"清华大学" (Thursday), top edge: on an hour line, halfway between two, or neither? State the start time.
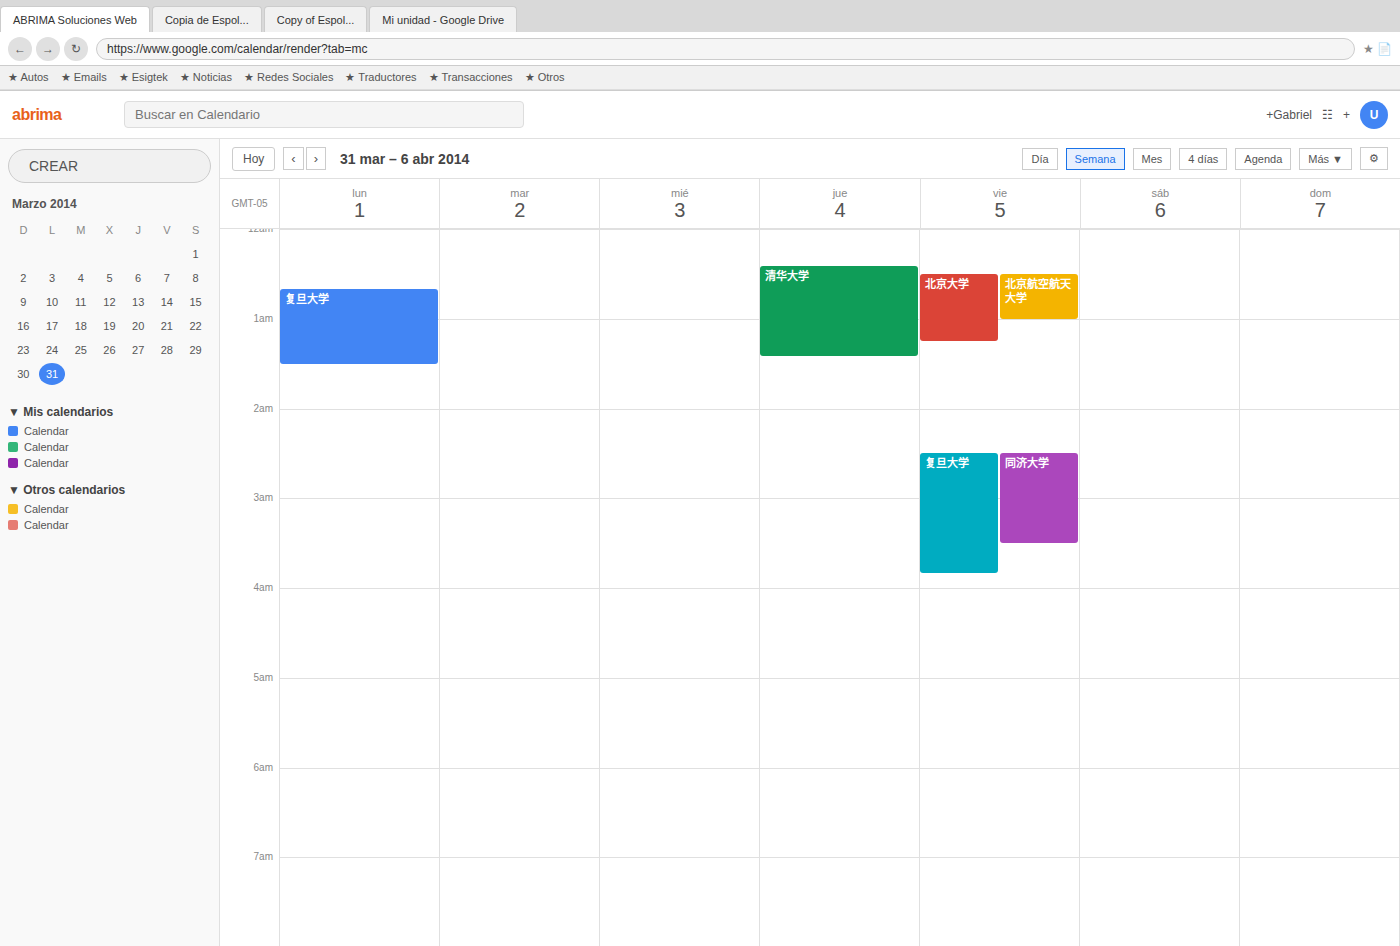
12:25 AM -- neither: 25 minutes below the 12 AM line and 35 minutes above the 1 AM line.